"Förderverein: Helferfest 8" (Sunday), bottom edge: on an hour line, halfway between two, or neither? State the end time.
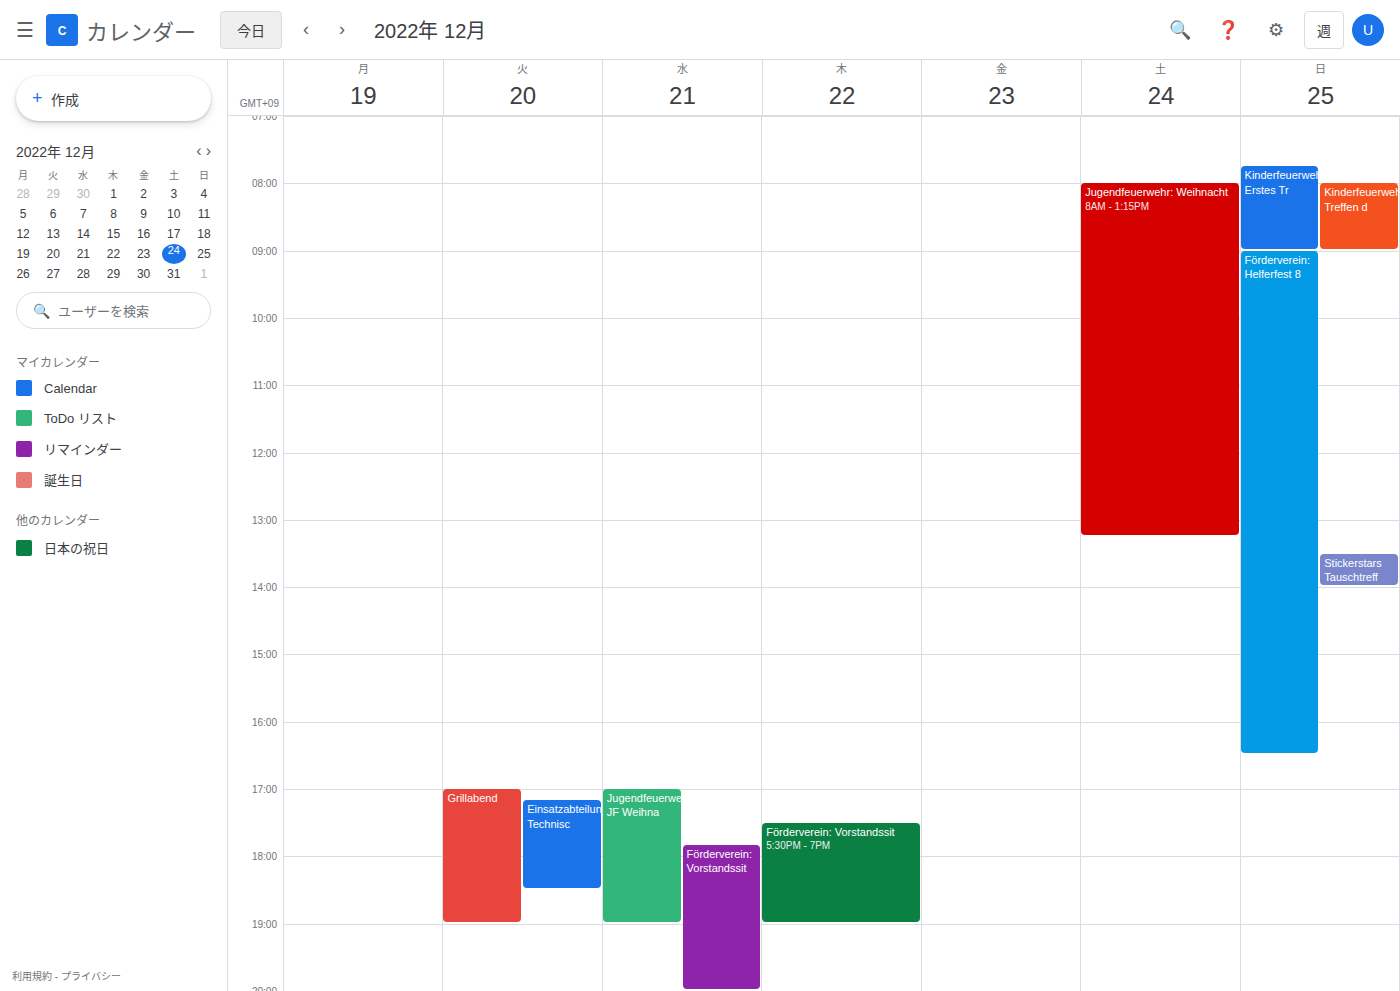
4:30 PM -- halfway between the 4 PM and 5 PM lines.